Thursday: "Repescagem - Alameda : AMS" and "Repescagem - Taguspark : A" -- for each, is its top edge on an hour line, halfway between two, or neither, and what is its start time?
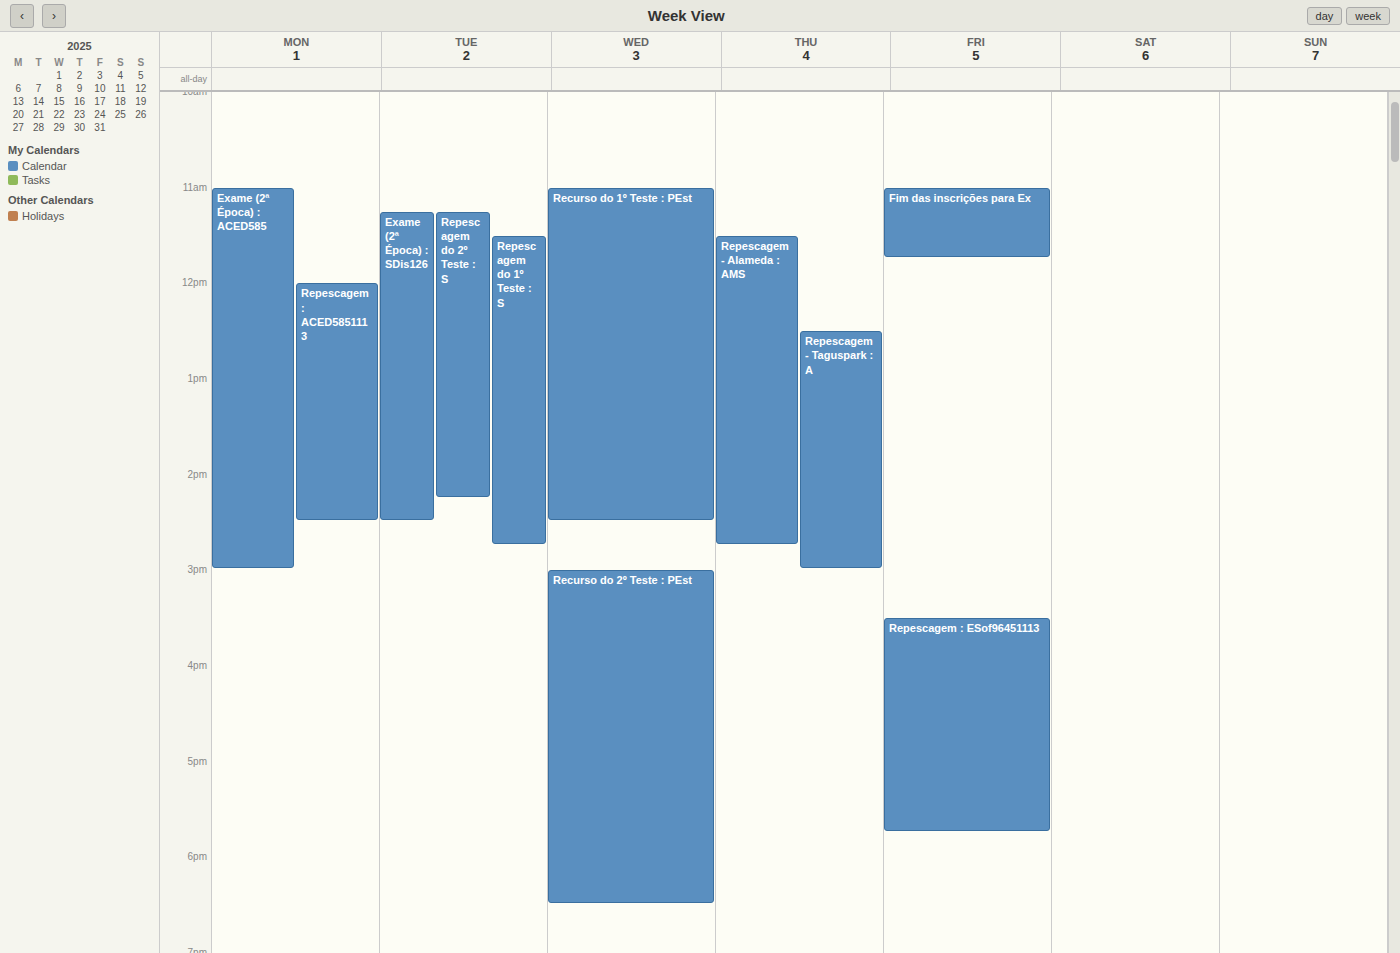
"Repescagem - Alameda : AMS": 11:30 AM, halfway between the 11 AM and 12 PM lines. "Repescagem - Taguspark : A": 12:30 PM, halfway between the 12 PM and 1 PM lines.